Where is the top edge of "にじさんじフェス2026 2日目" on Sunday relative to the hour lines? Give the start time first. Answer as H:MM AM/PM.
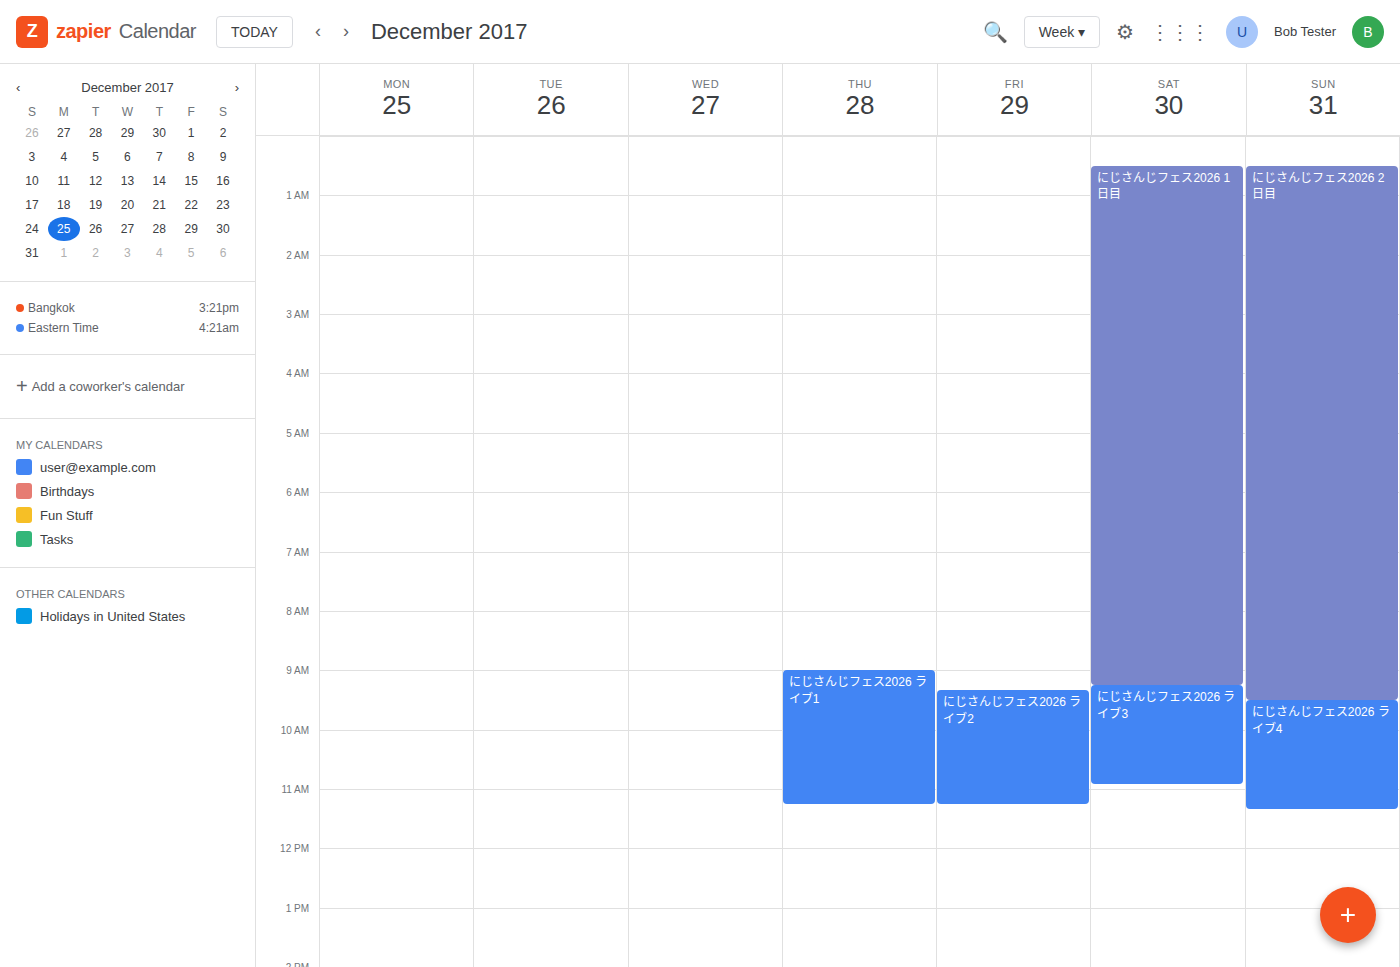
12:30 AM -- halfway between the 12 AM and 1 AM lines.